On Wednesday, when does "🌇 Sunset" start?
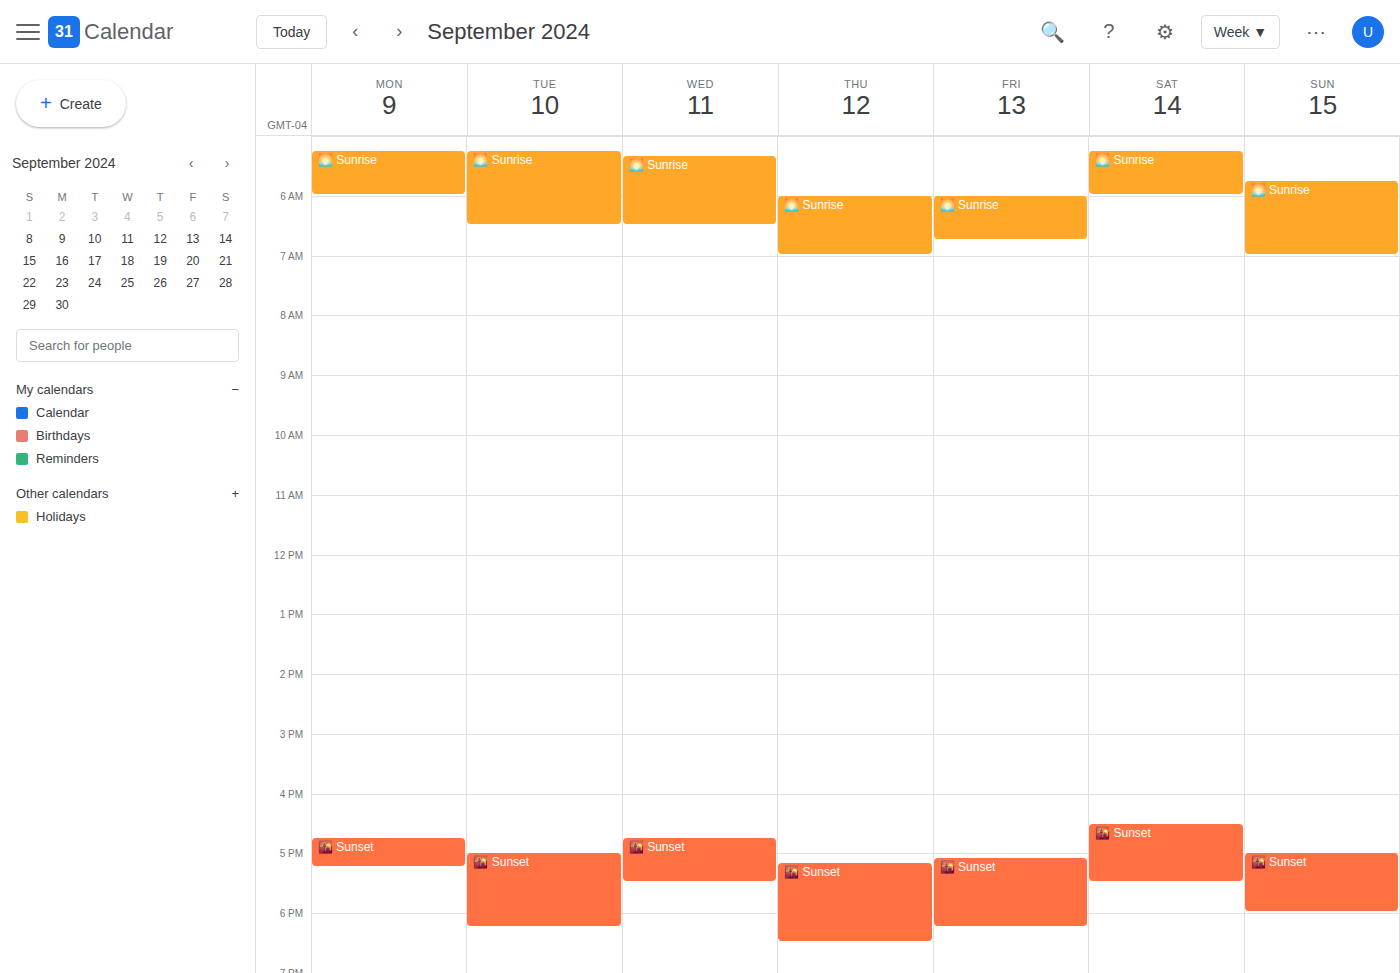
4:45 PM